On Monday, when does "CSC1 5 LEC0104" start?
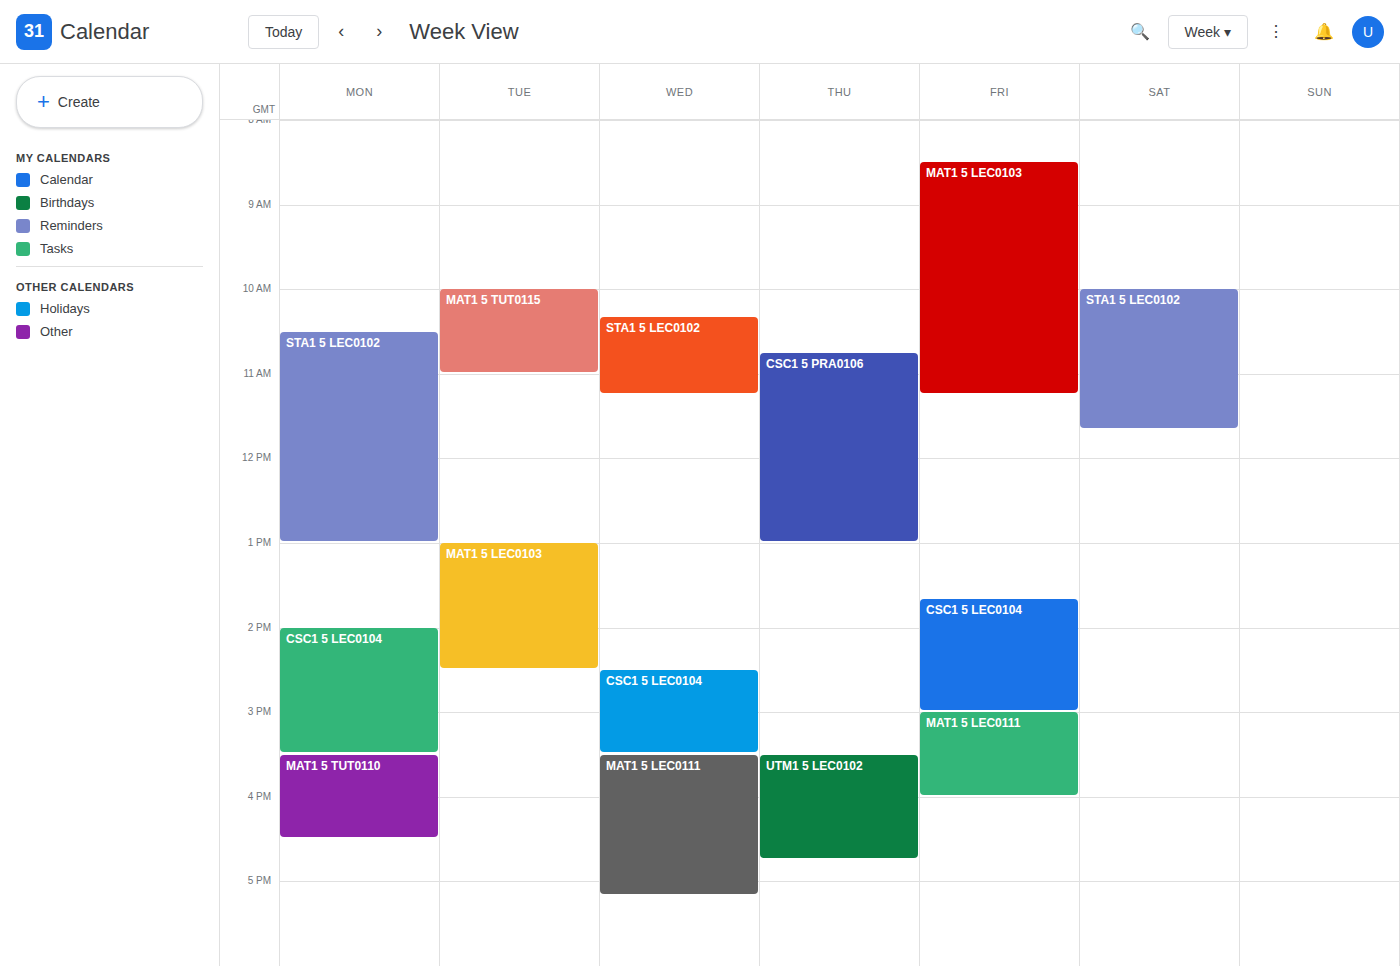
2:00 PM